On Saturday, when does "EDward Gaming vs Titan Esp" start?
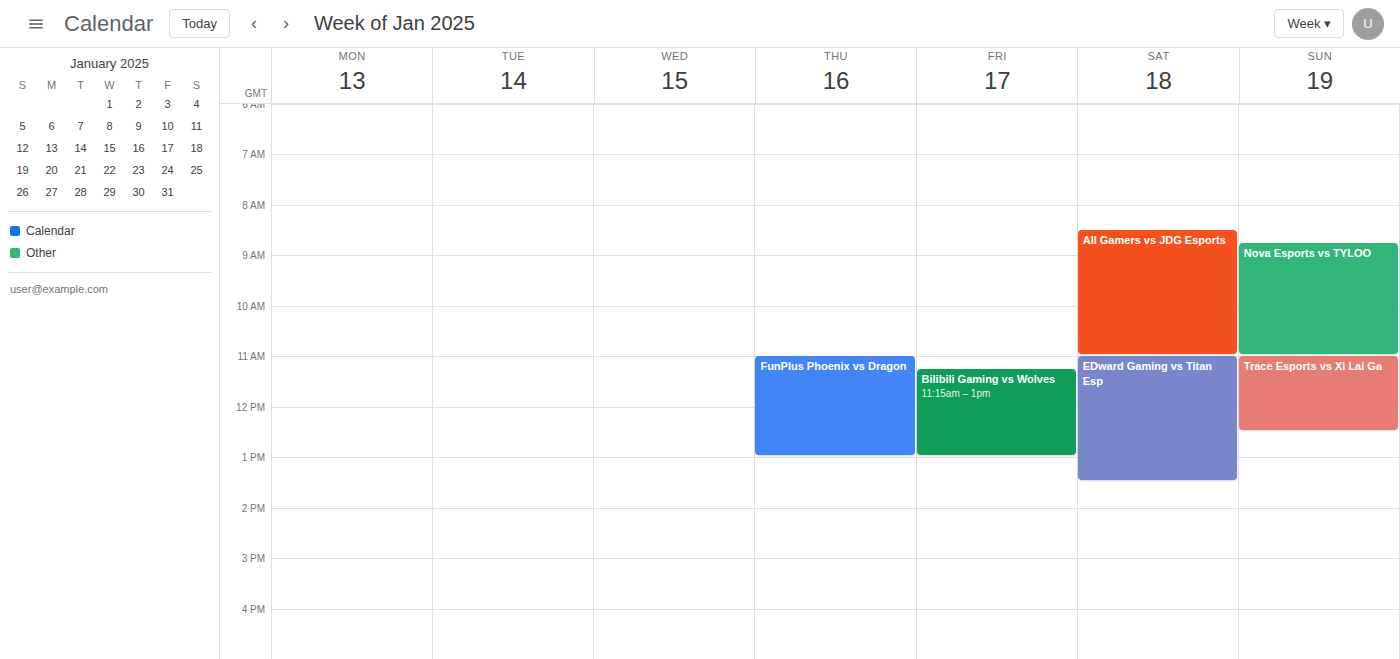
11:00 AM